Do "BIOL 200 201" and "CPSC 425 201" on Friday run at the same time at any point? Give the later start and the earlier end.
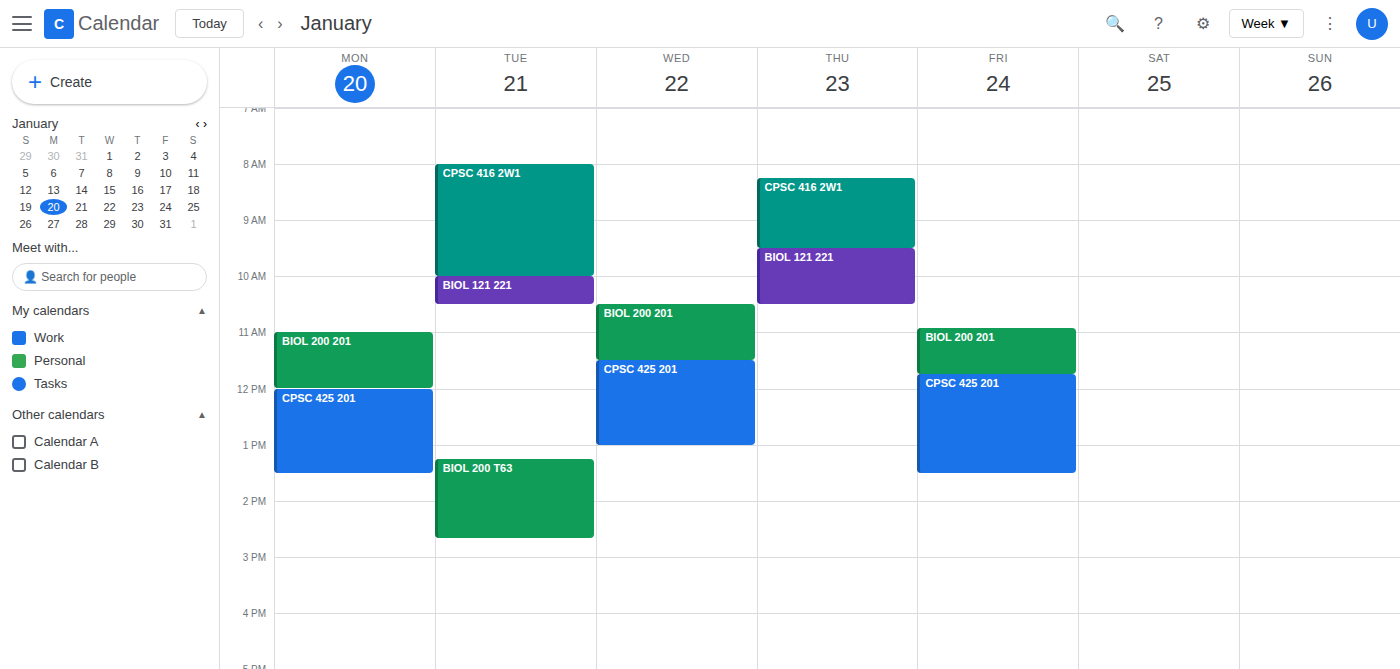
"BIOL 200 201" ends at 11:45 AM, exactly when "CPSC 425 201" starts -- they touch but do not overlap.